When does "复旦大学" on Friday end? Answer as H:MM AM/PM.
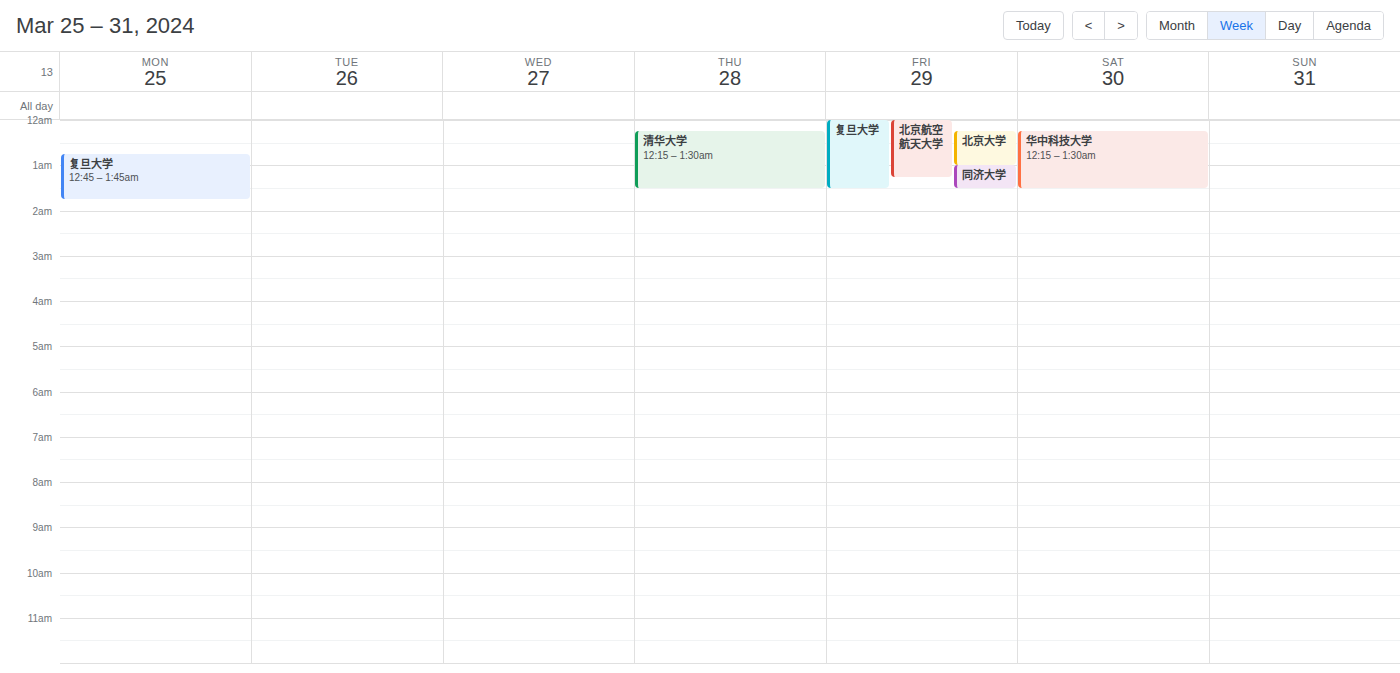
1:30 AM